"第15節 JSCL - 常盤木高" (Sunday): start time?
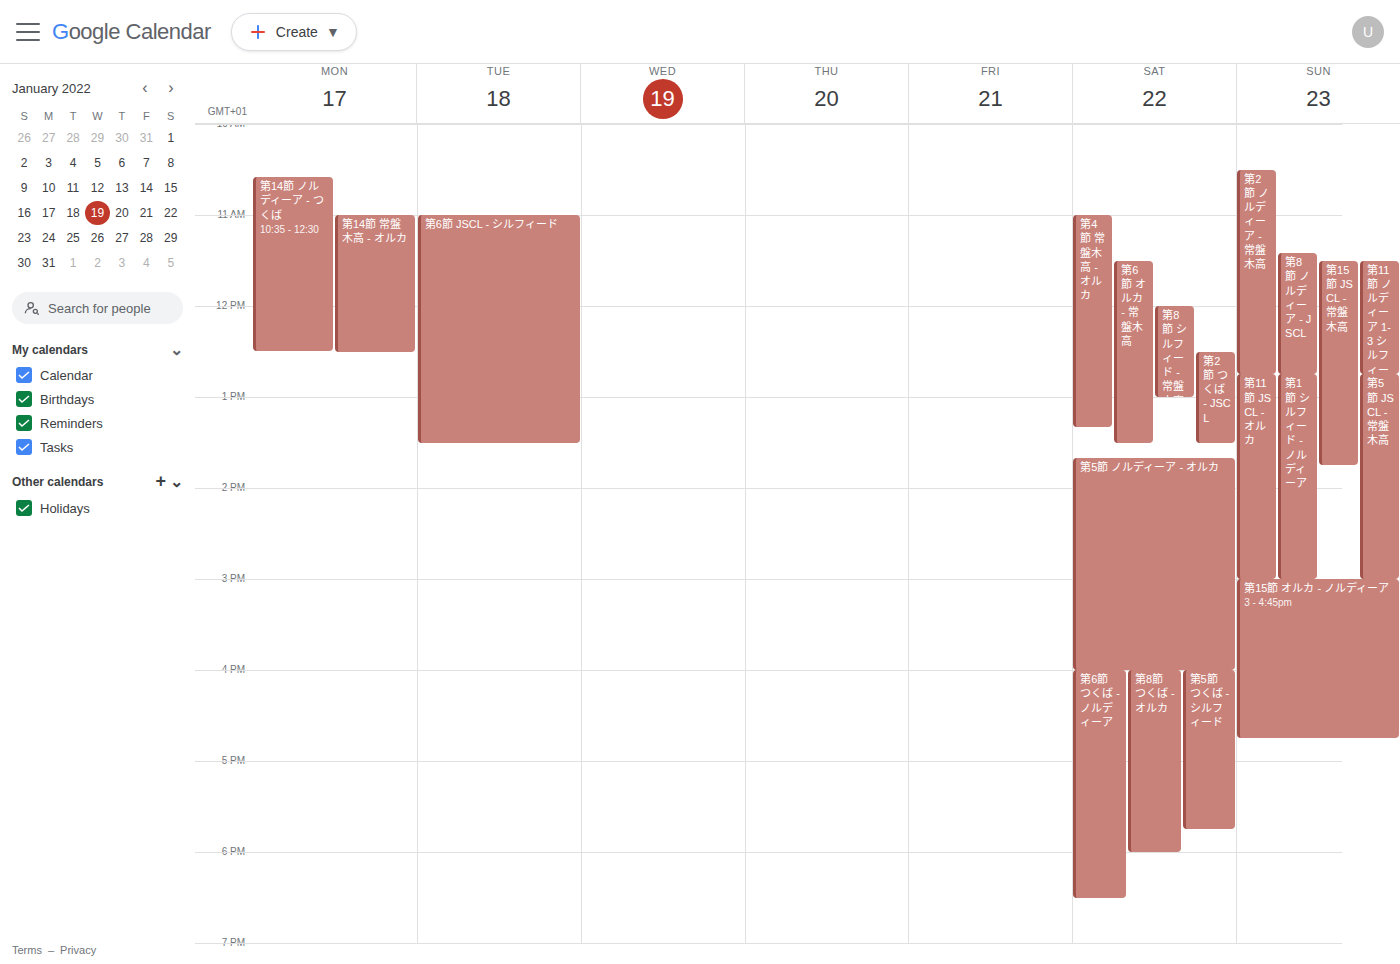
11:30 AM